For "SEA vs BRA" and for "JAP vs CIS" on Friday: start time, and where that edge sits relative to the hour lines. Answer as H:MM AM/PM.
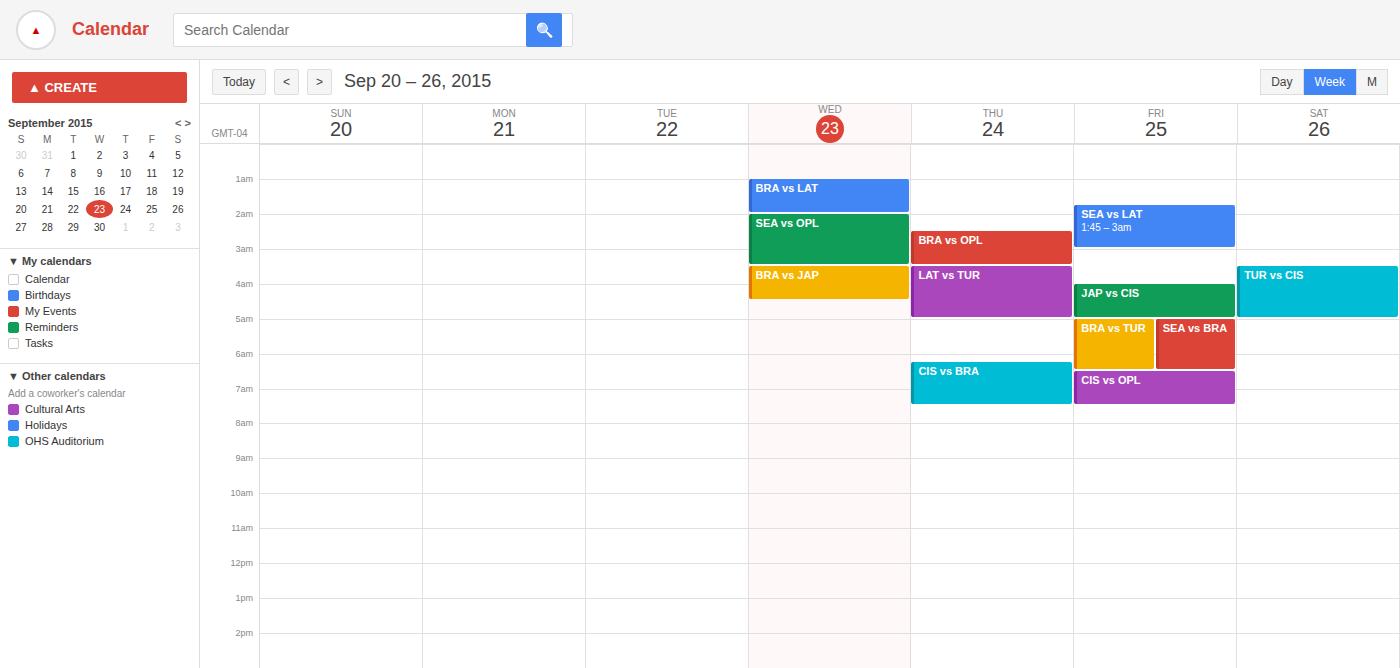
"SEA vs BRA": 5:00 AM, exactly on the 5 AM line. "JAP vs CIS": 4:00 AM, exactly on the 4 AM line.